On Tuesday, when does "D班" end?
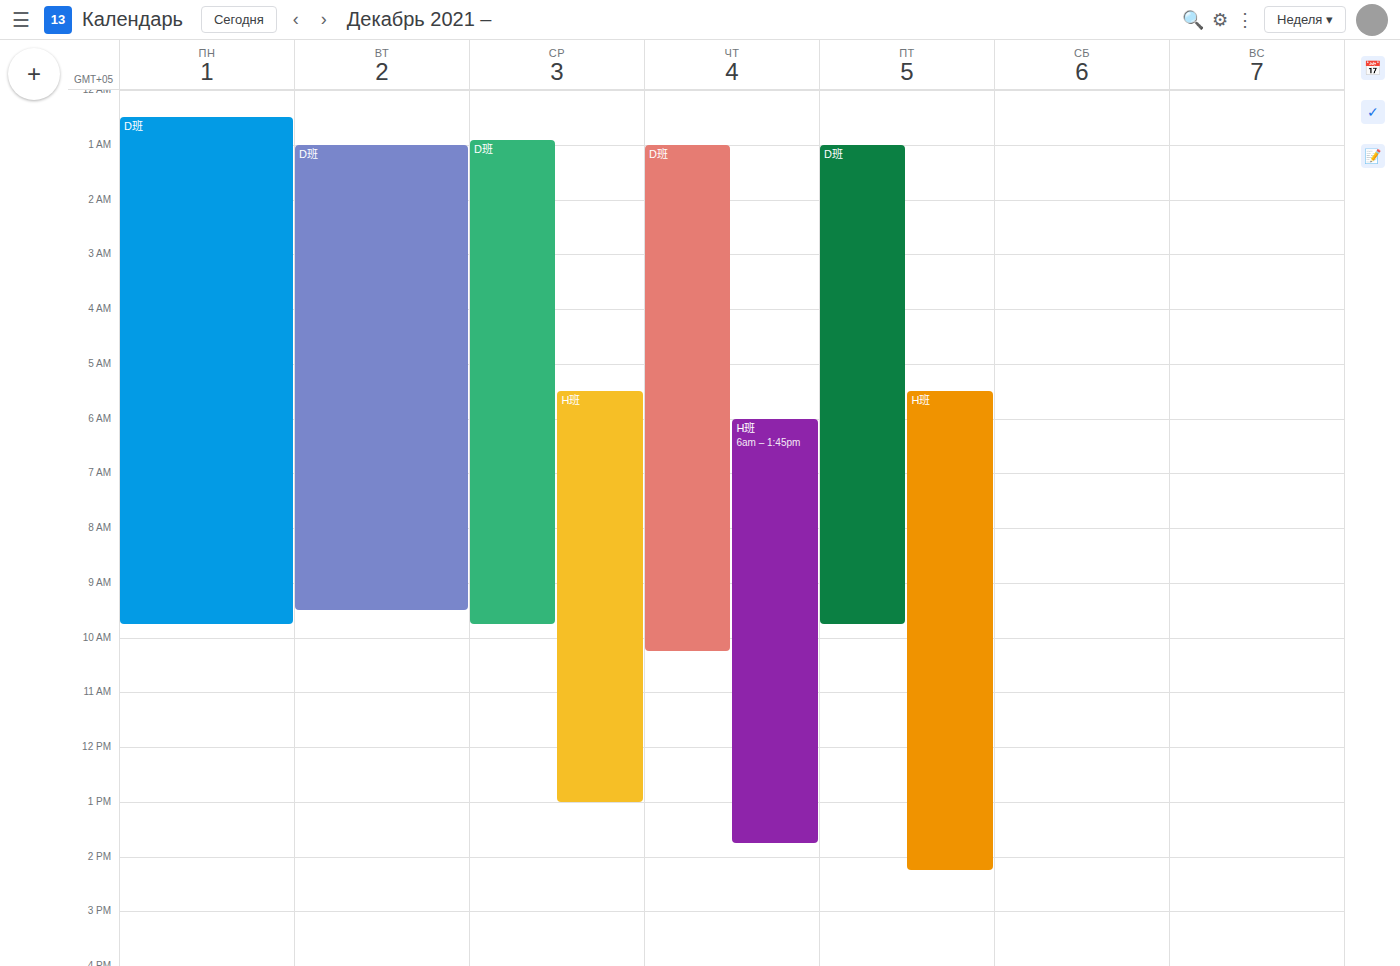
9:30 AM